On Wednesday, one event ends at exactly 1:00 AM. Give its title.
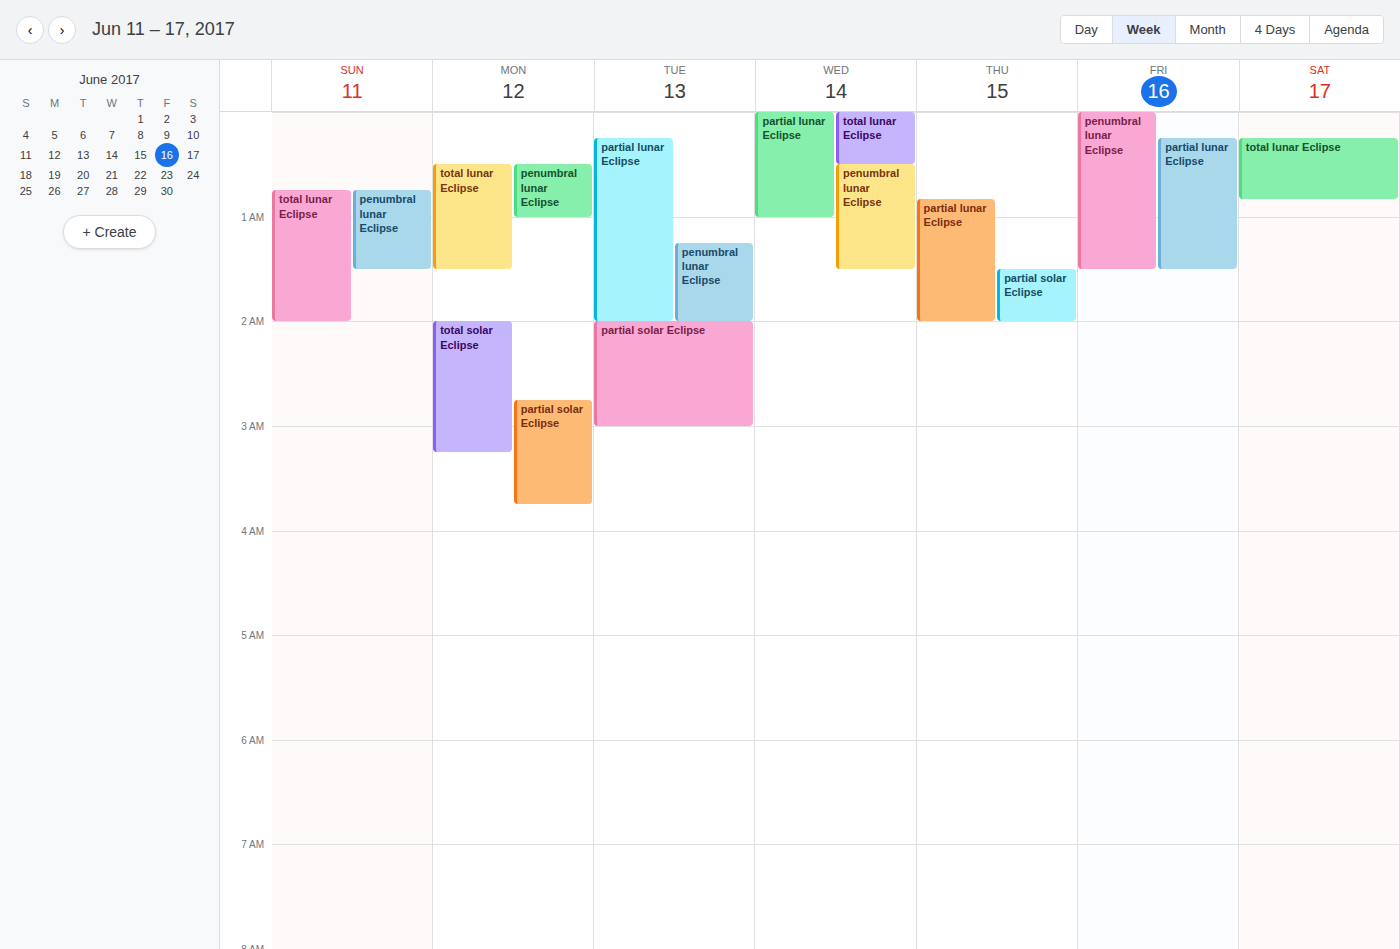
"partial lunar Eclipse"